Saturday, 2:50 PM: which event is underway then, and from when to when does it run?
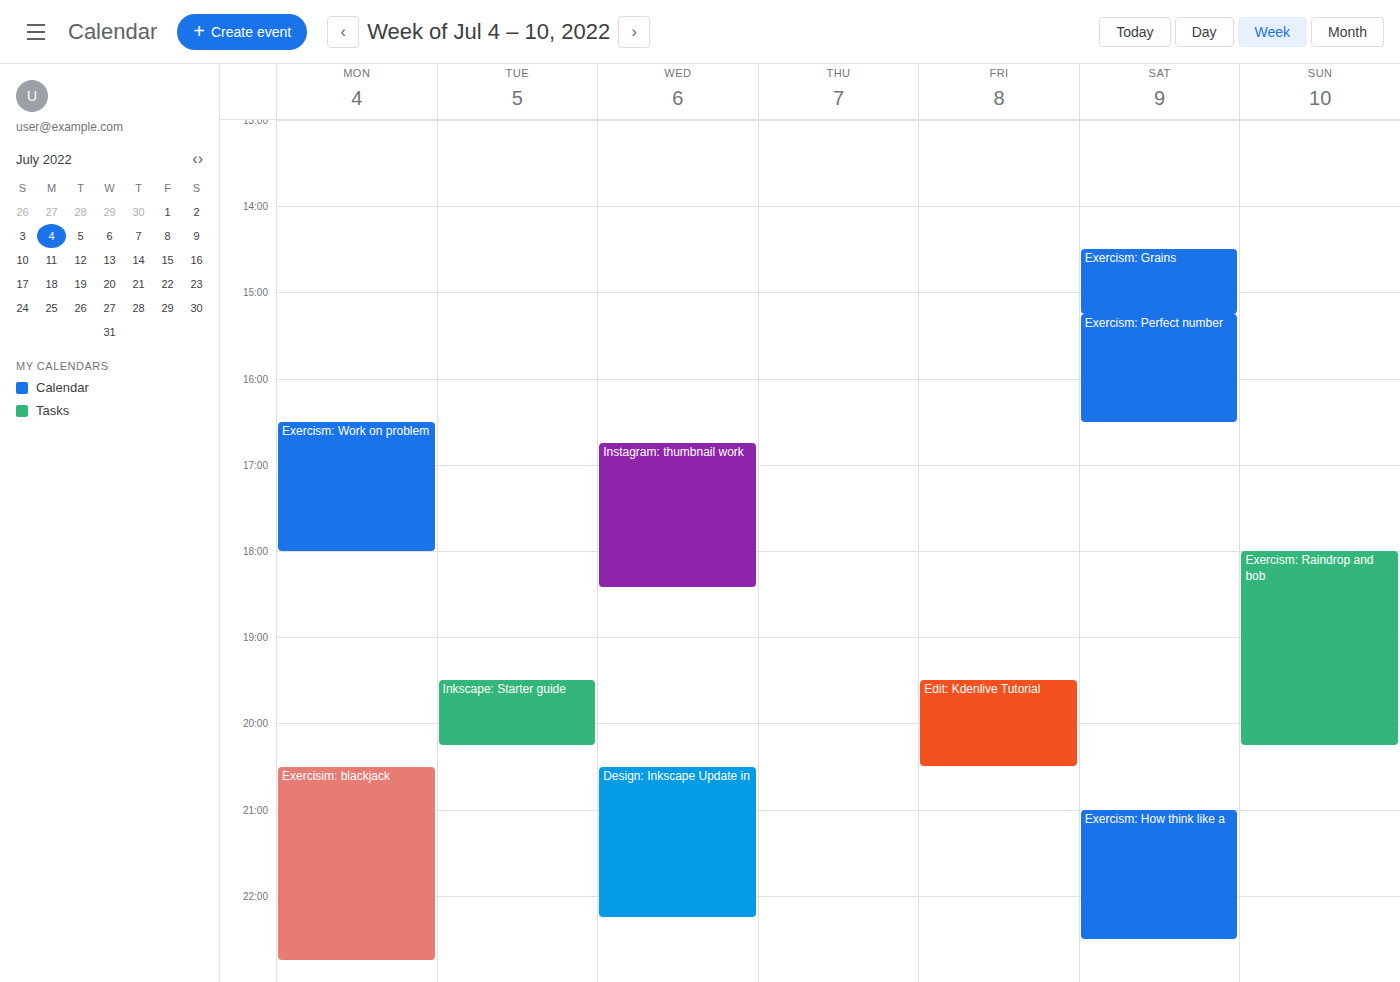
"Exercism: Grains", 2:30 PM to 3:15 PM